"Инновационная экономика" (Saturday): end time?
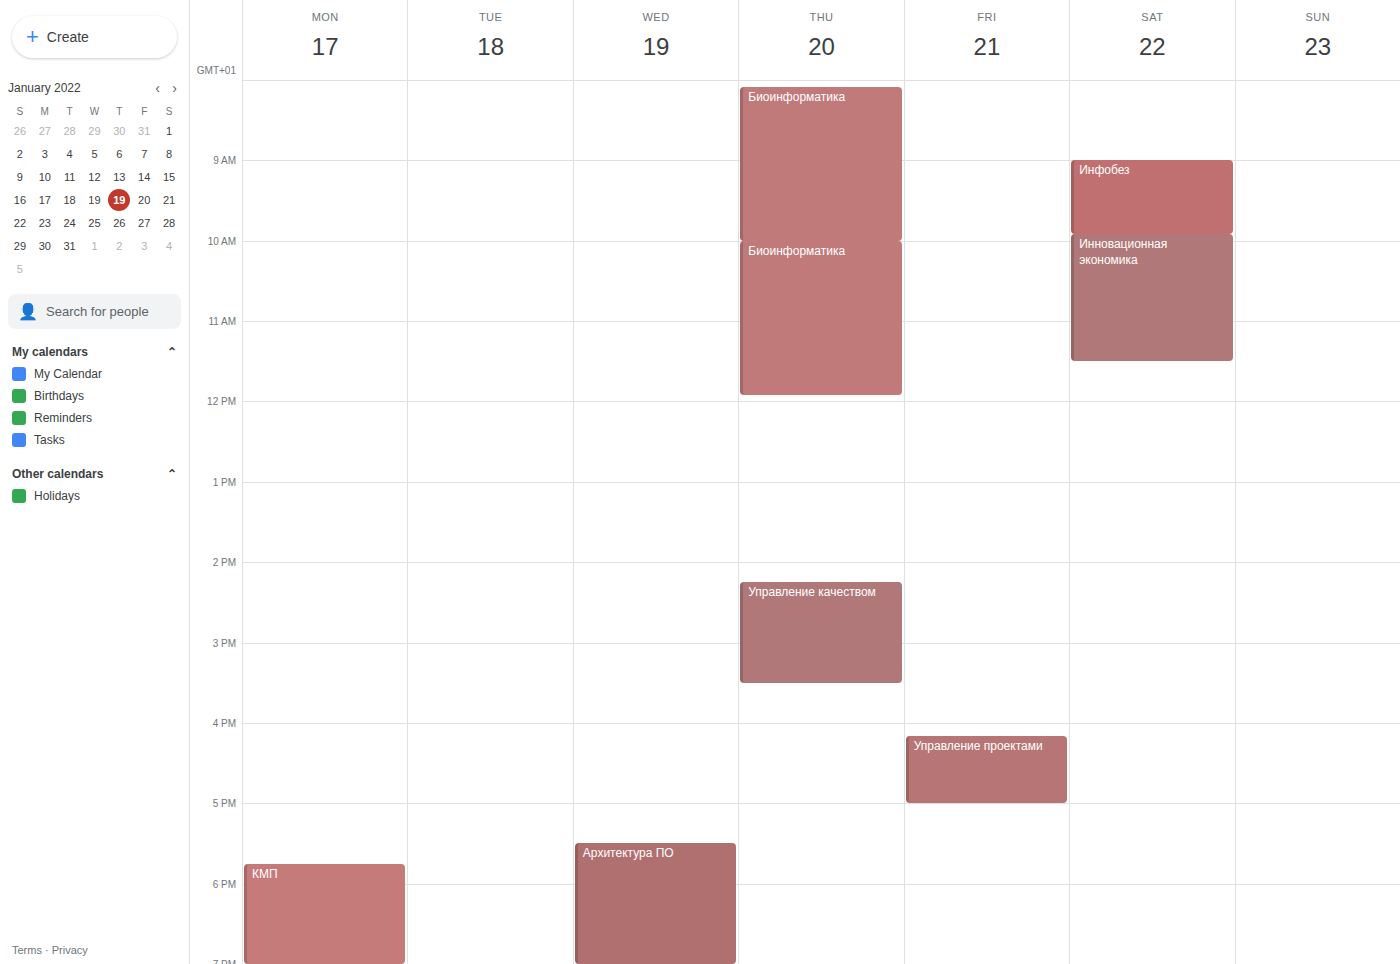
11:30 AM